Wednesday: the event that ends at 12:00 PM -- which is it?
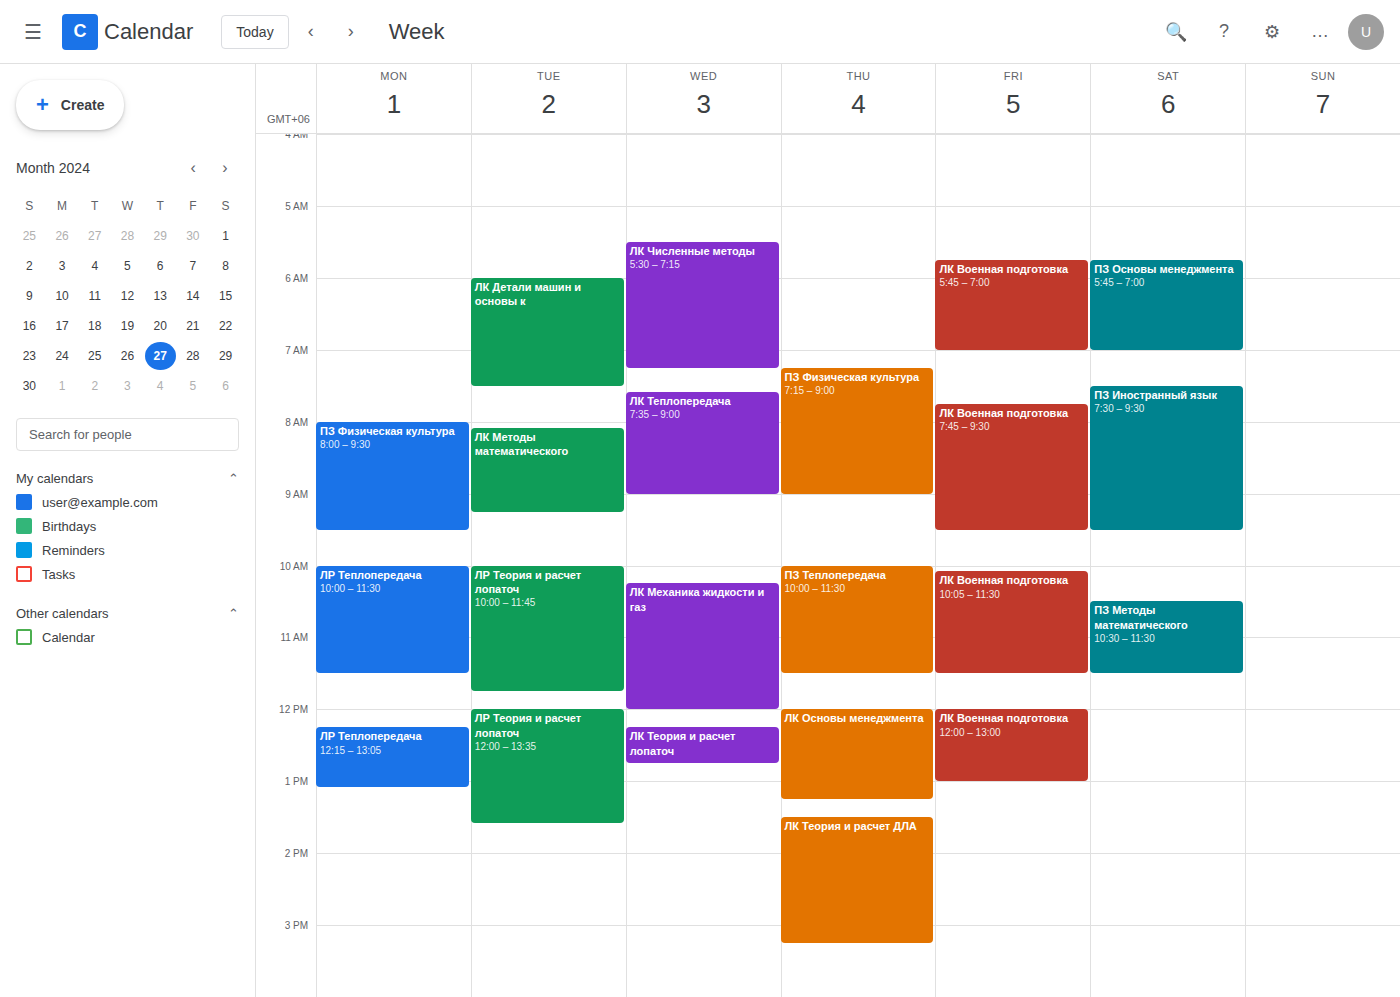
"ЛК Механика жидкости и газ"